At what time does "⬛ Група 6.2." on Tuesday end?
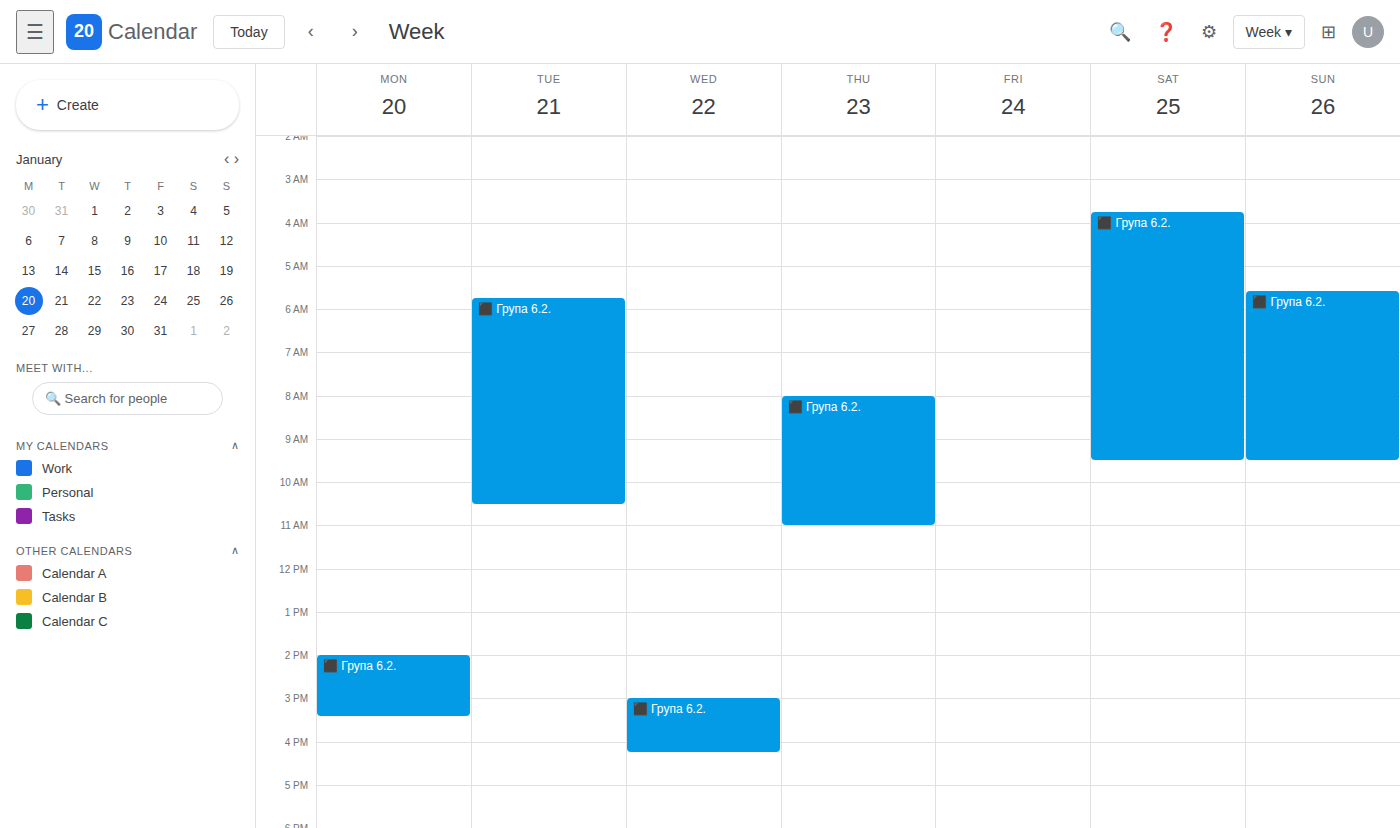
10:30 AM